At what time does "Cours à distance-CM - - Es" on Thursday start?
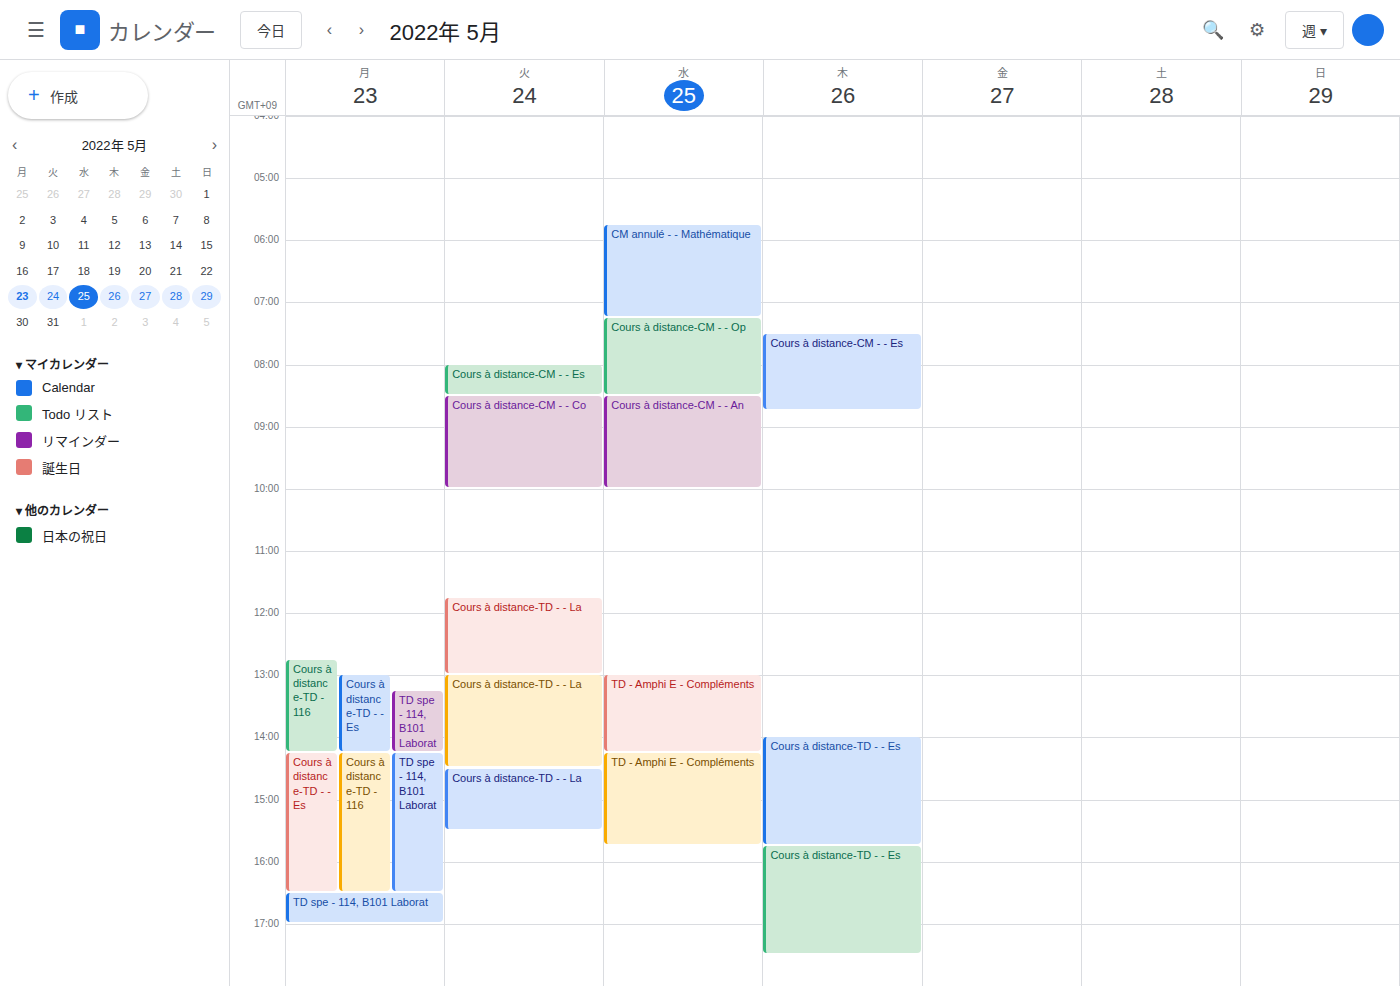
7:30 AM